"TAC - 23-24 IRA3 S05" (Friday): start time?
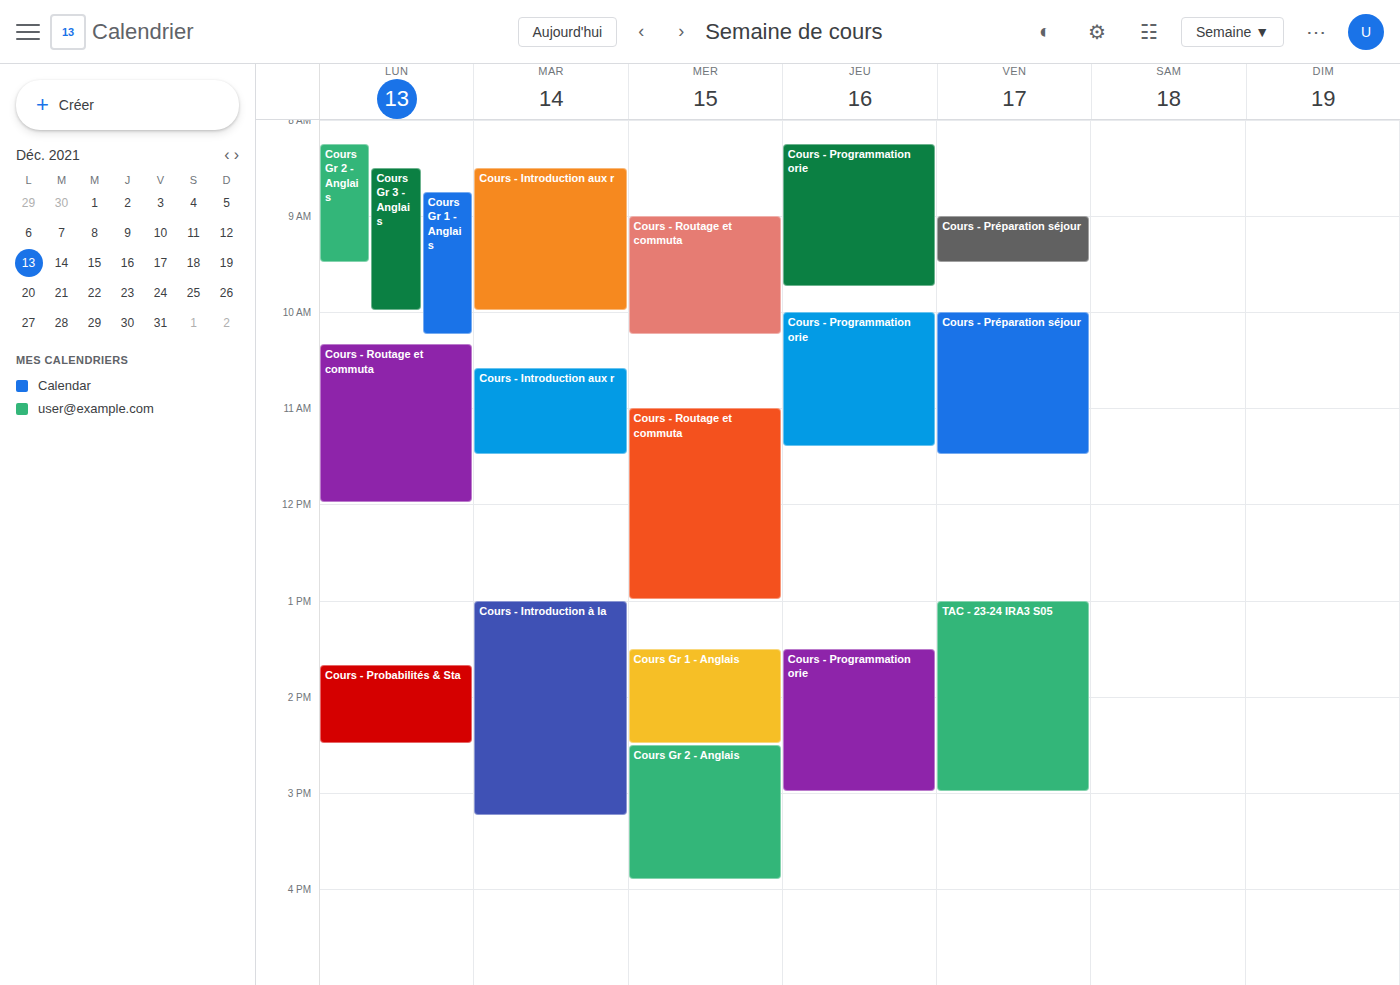
1:00 PM